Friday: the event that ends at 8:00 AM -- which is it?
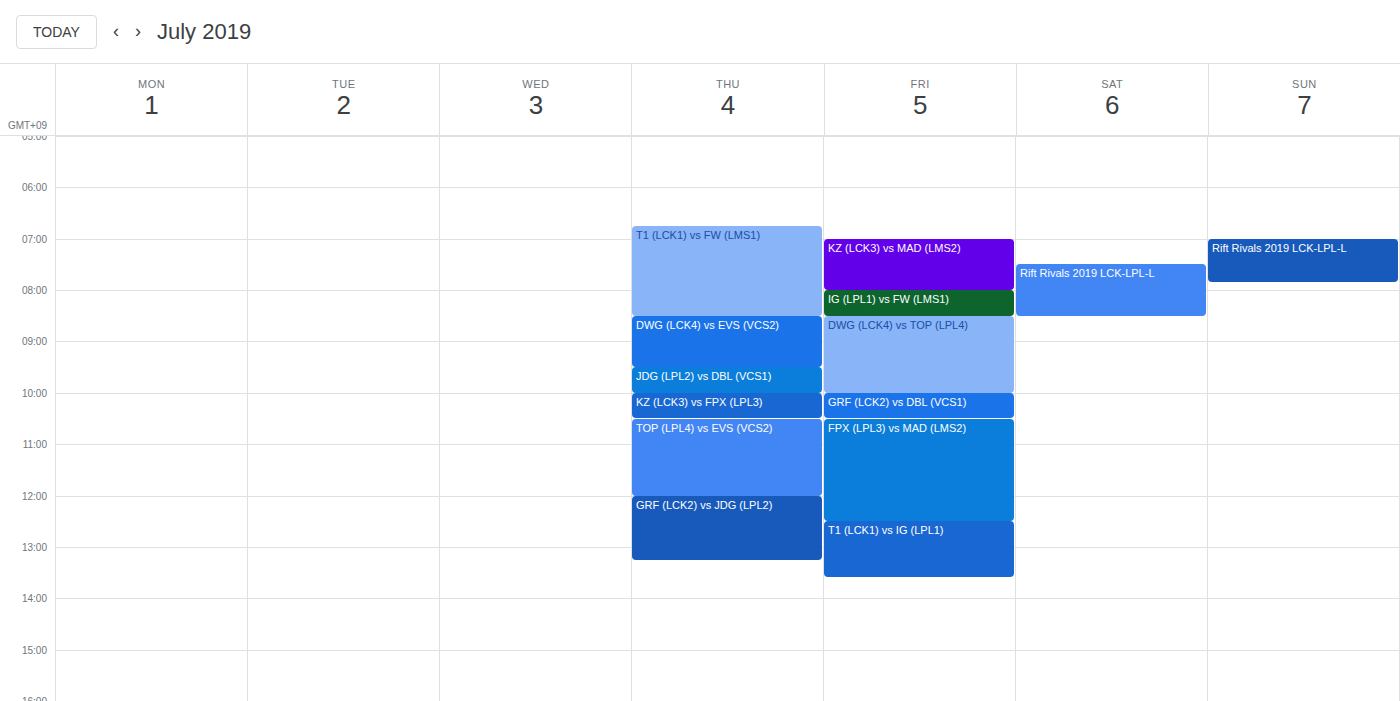
"KZ (LCK3) vs MAD (LMS2)"